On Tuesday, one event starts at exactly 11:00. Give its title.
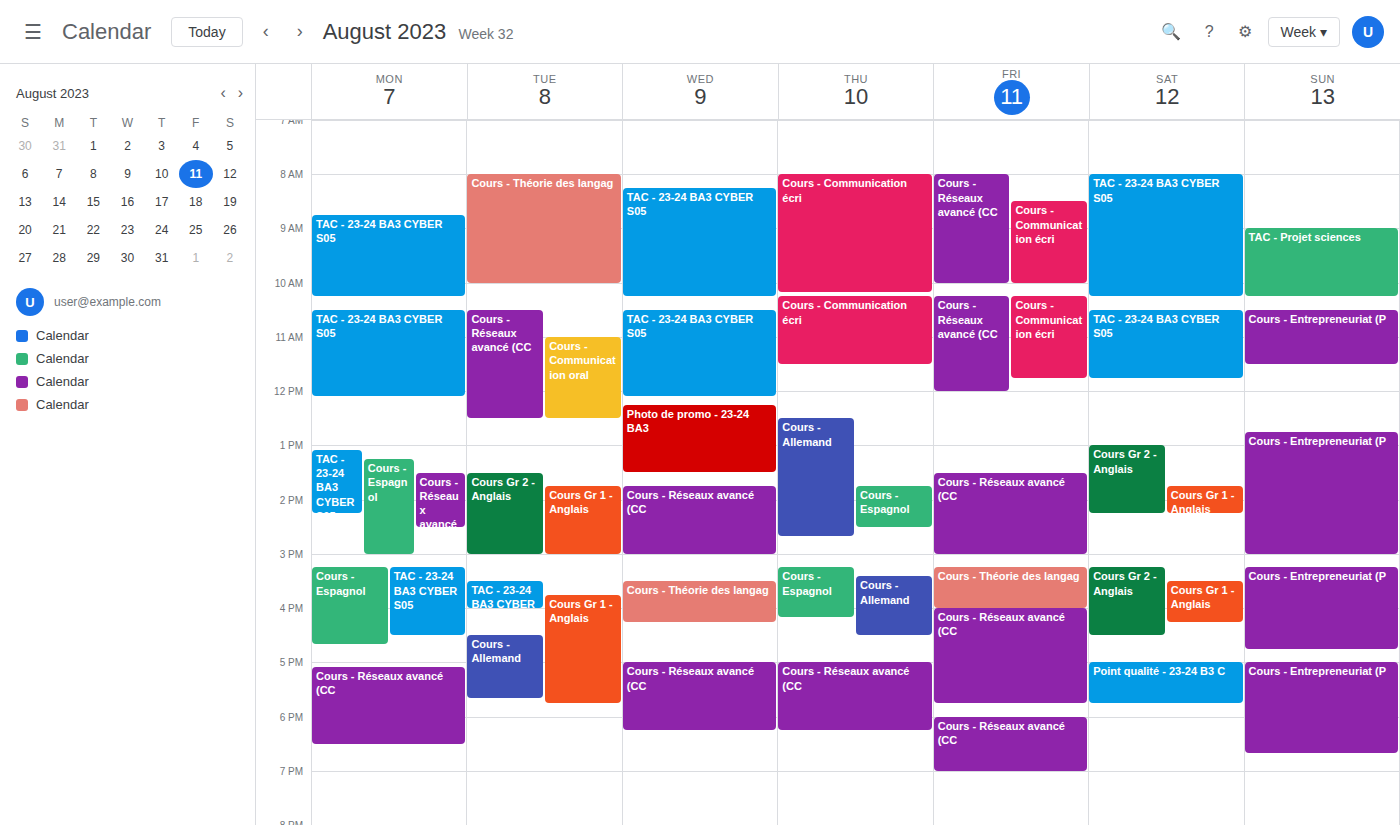
"Cours - Communication oral"